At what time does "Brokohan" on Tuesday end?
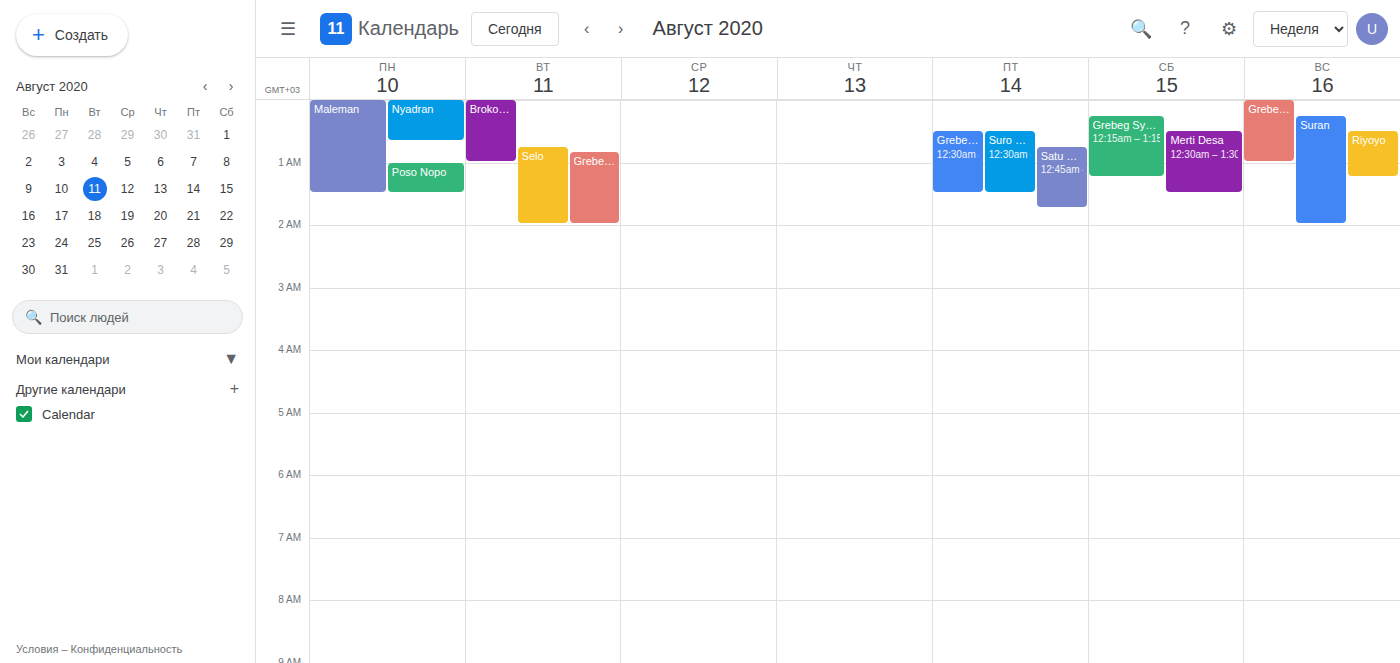
01:00